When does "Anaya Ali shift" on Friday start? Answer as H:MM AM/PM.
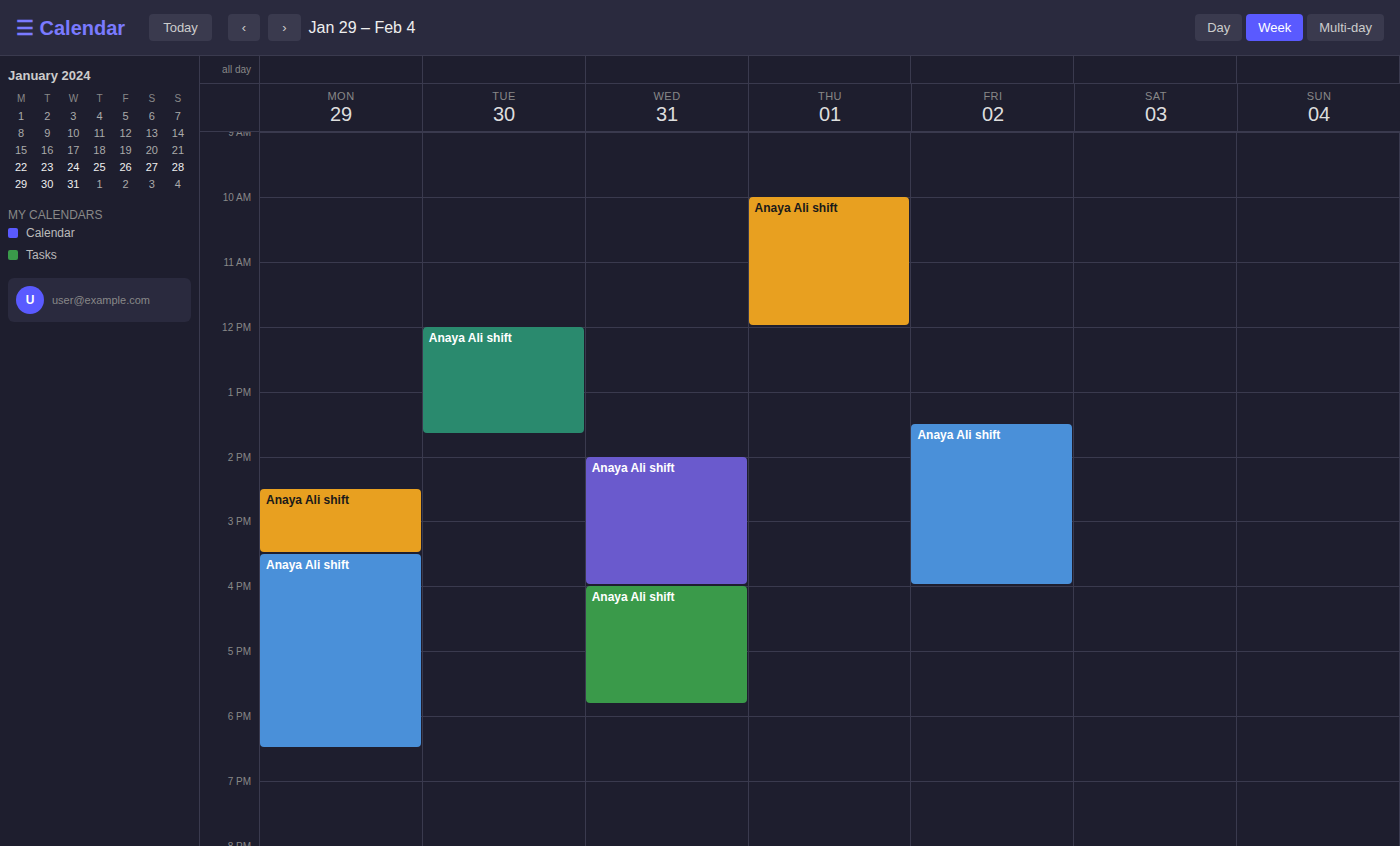
1:30 PM